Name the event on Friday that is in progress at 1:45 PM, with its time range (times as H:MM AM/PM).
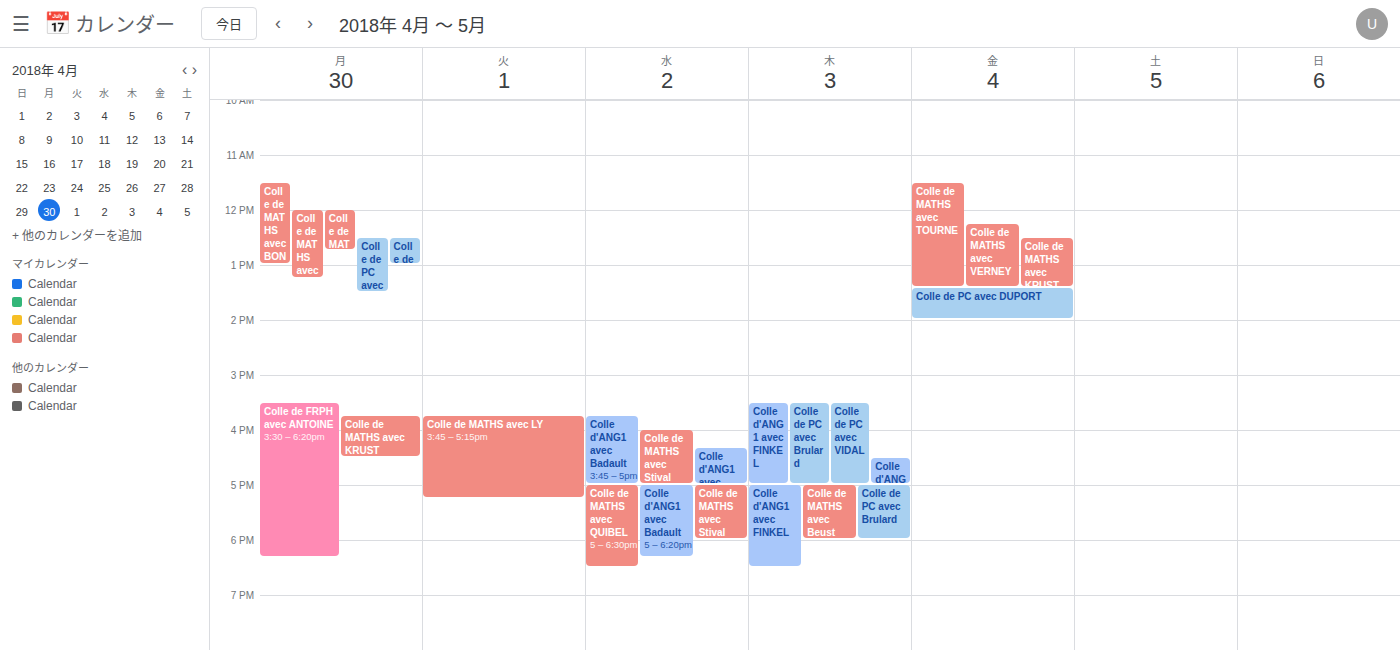
"Colle de PC avec DUPORT", 1:25 PM to 2:00 PM